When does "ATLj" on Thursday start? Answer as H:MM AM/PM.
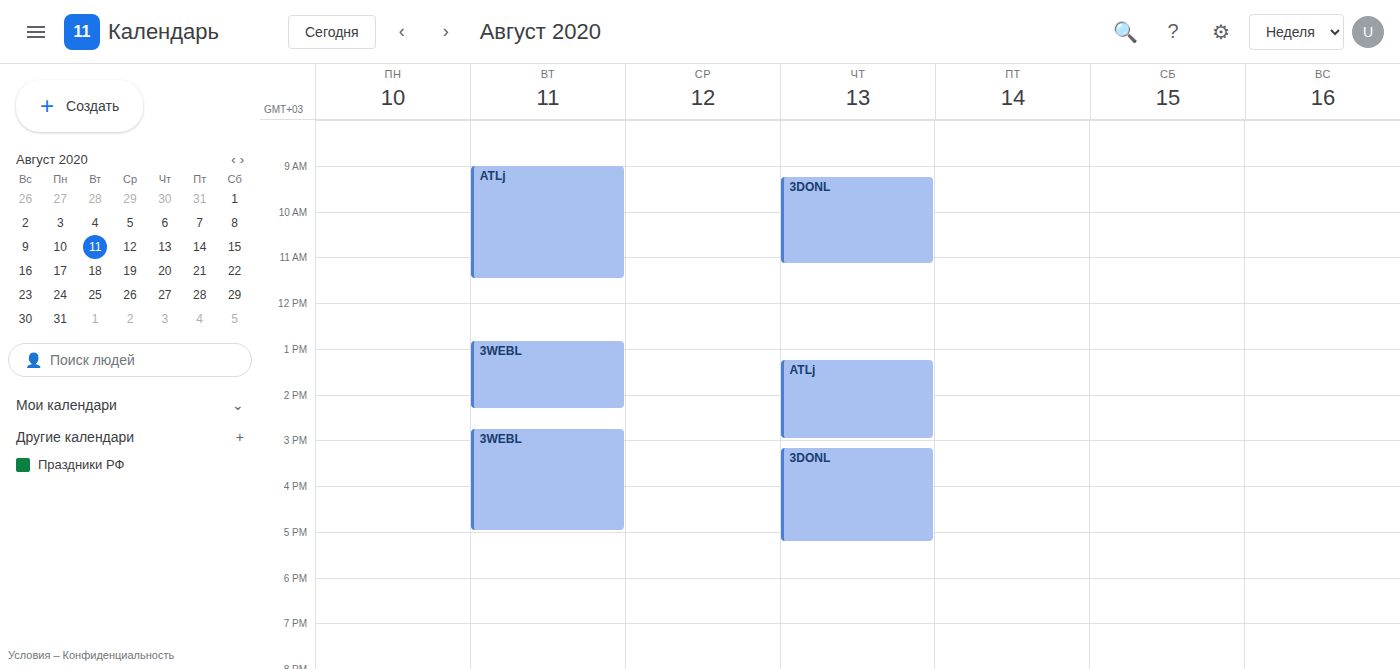
1:15 PM